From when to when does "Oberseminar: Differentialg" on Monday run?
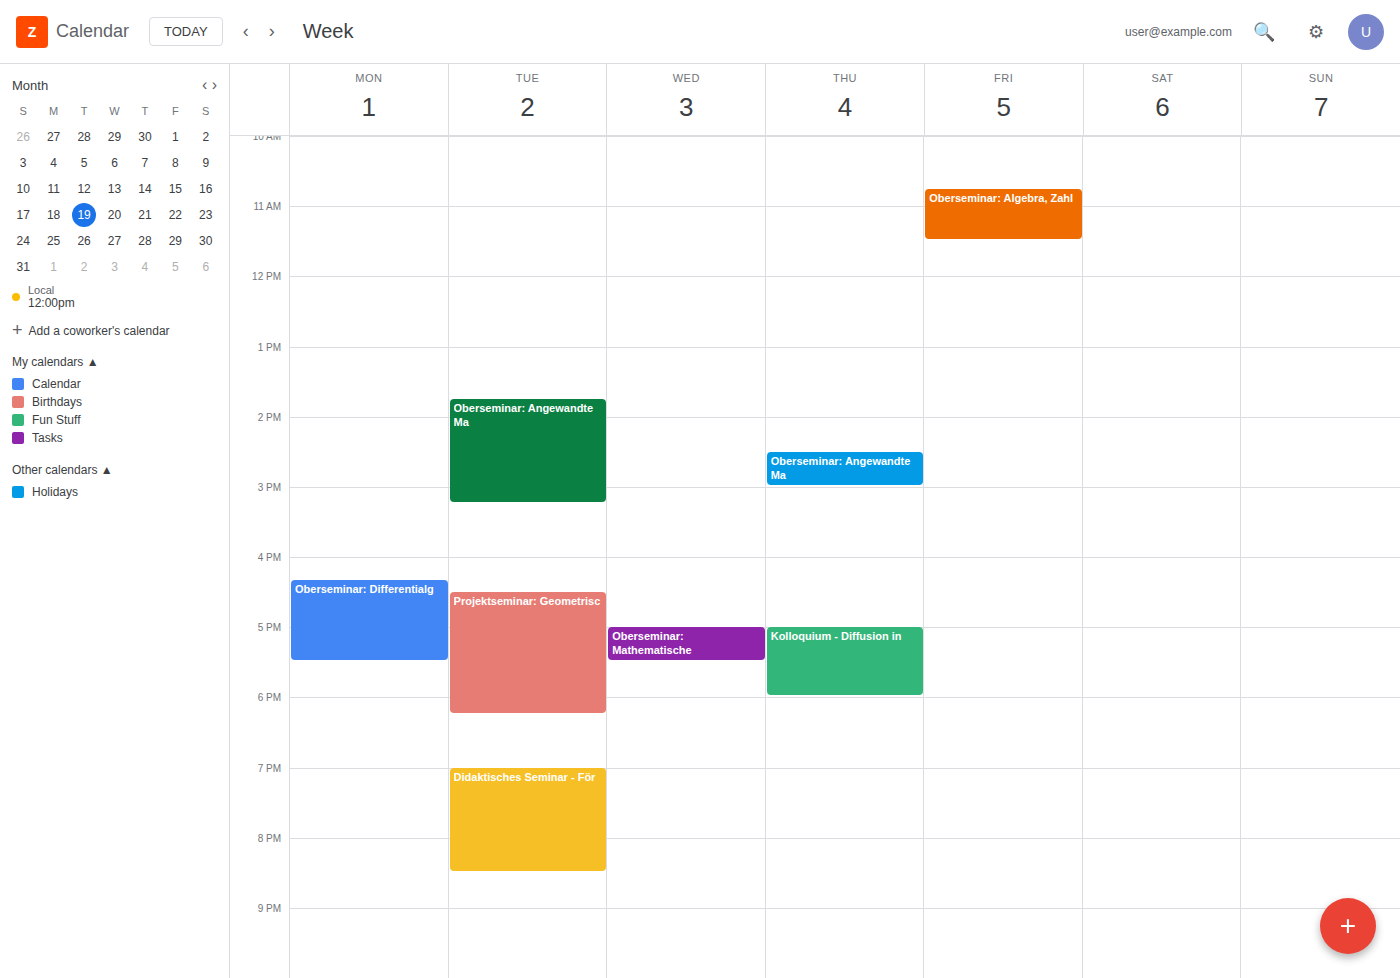
4:20 PM to 5:30 PM